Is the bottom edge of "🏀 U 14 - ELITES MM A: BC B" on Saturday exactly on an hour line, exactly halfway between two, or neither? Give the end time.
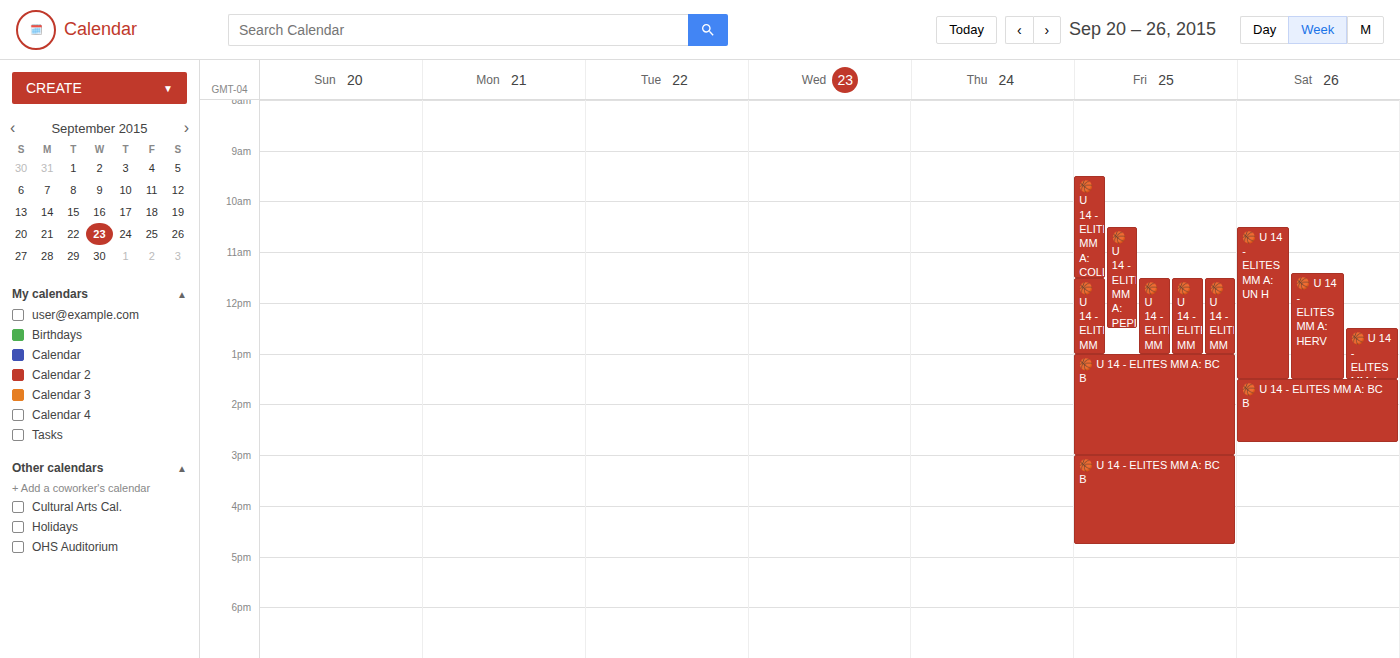
14:45 -- neither: three quarters of the way from the 14:00 line to the 15:00 line.